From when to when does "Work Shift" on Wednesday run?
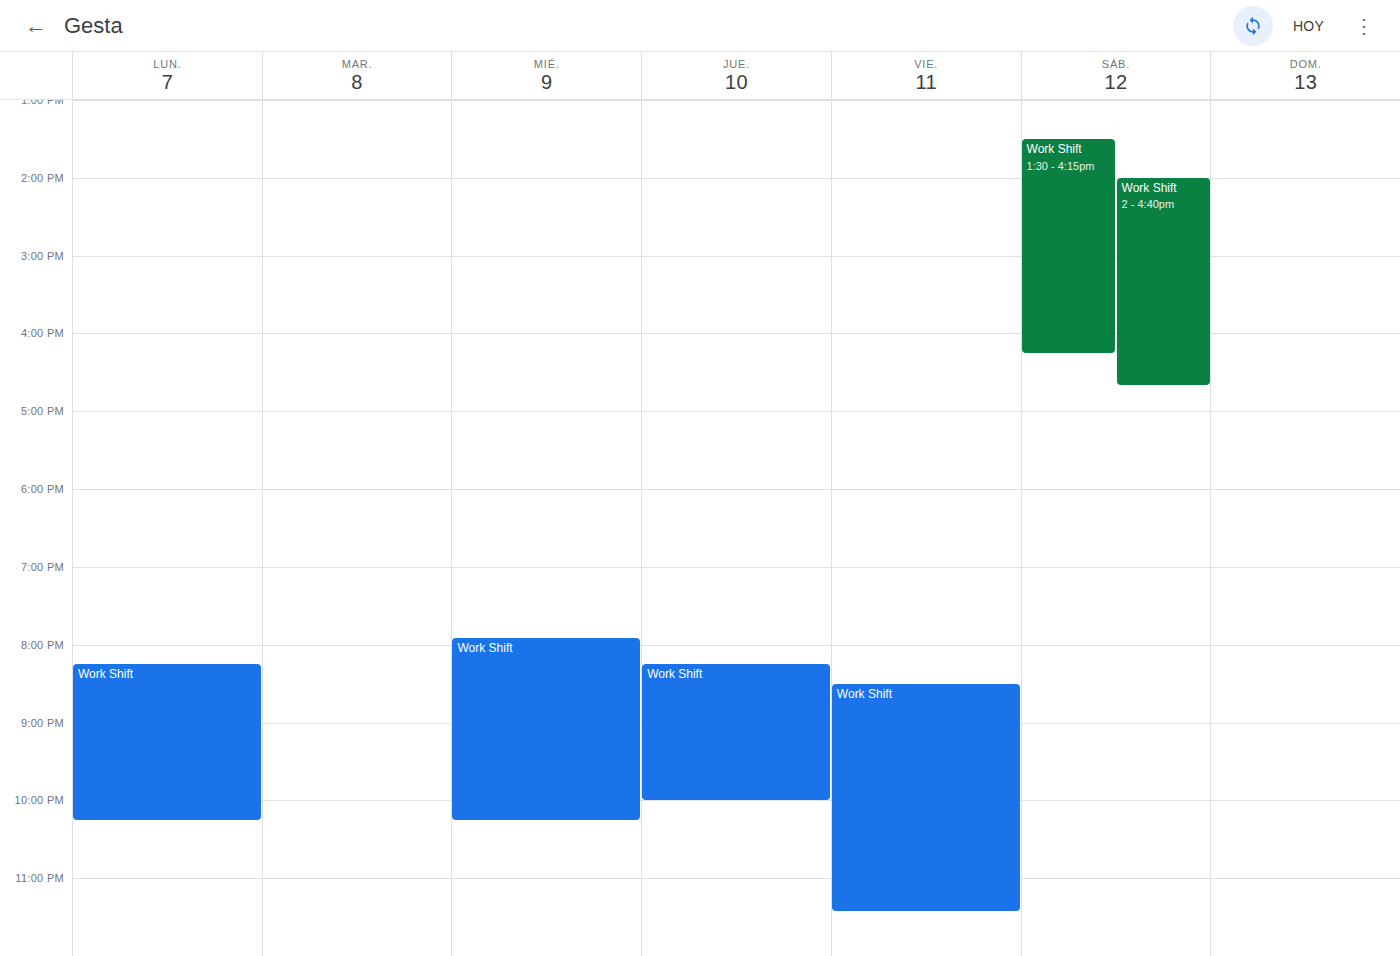
7:55 PM to 10:15 PM